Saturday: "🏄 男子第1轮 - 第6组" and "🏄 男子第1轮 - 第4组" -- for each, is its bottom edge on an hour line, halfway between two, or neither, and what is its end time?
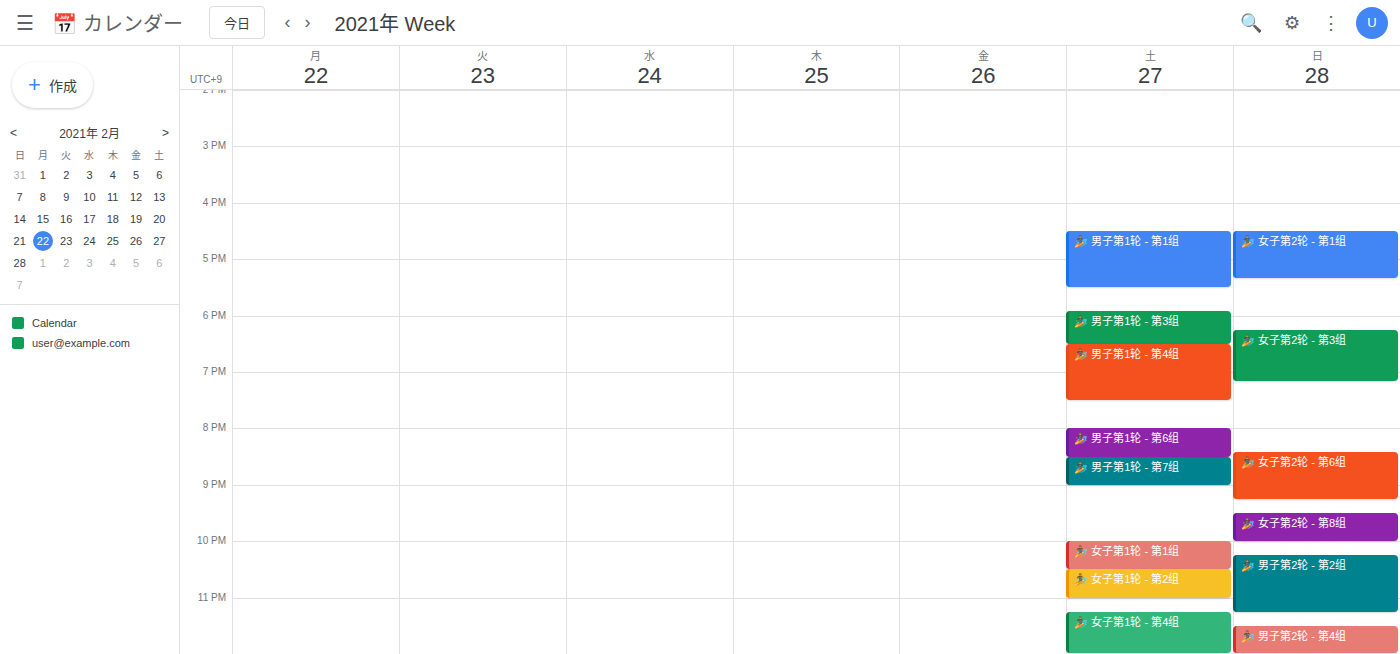
"🏄 男子第1轮 - 第6组": 8:30 PM, halfway between the 8 PM and 9 PM lines. "🏄 男子第1轮 - 第4组": 7:30 PM, halfway between the 7 PM and 8 PM lines.